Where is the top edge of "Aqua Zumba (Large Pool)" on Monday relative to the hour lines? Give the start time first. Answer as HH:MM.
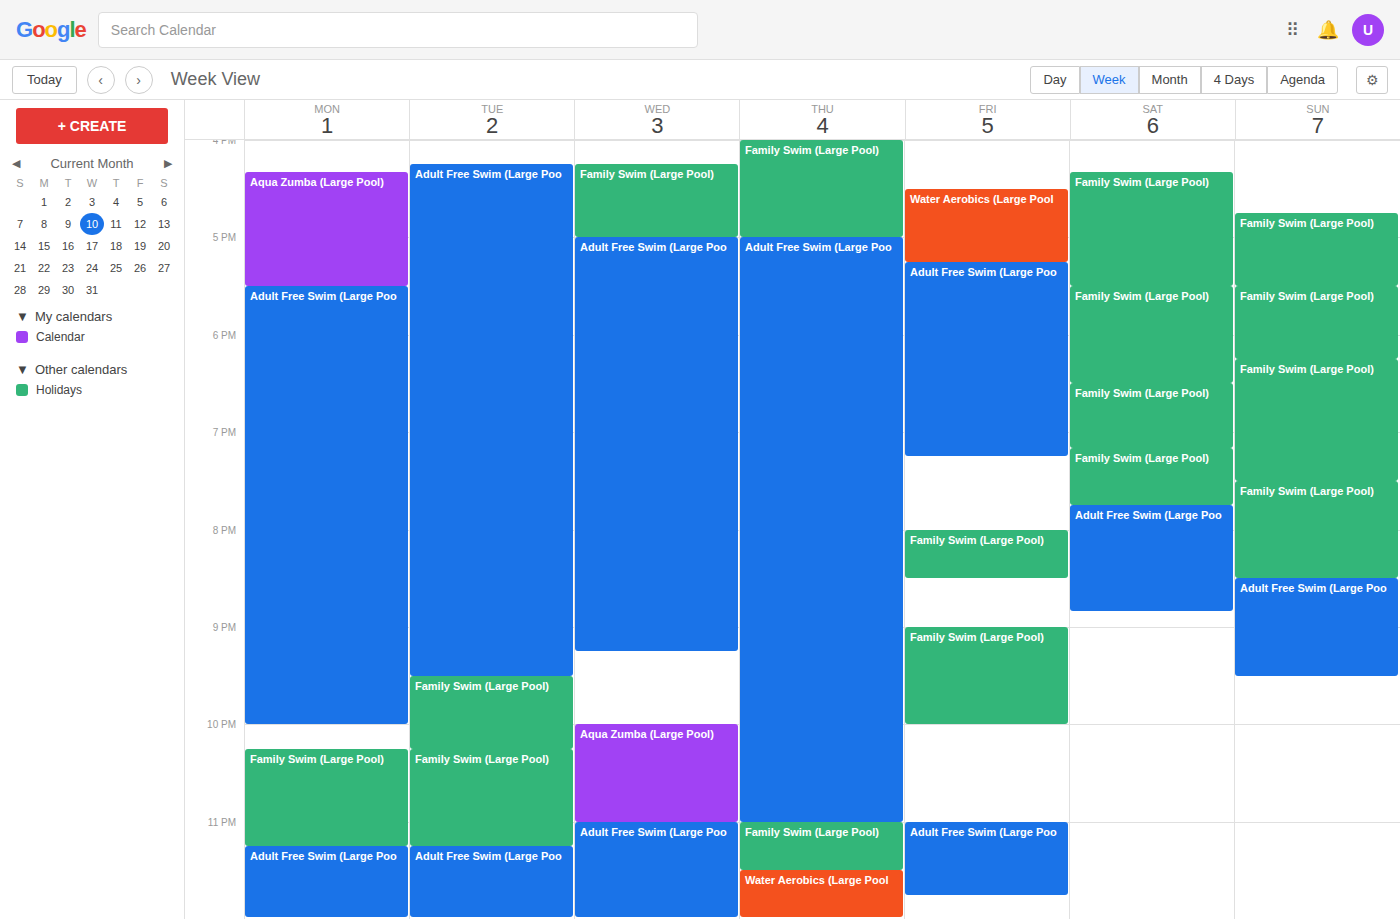
16:20 -- neither: 20 minutes below the 16:00 line and 40 minutes above the 17:00 line.